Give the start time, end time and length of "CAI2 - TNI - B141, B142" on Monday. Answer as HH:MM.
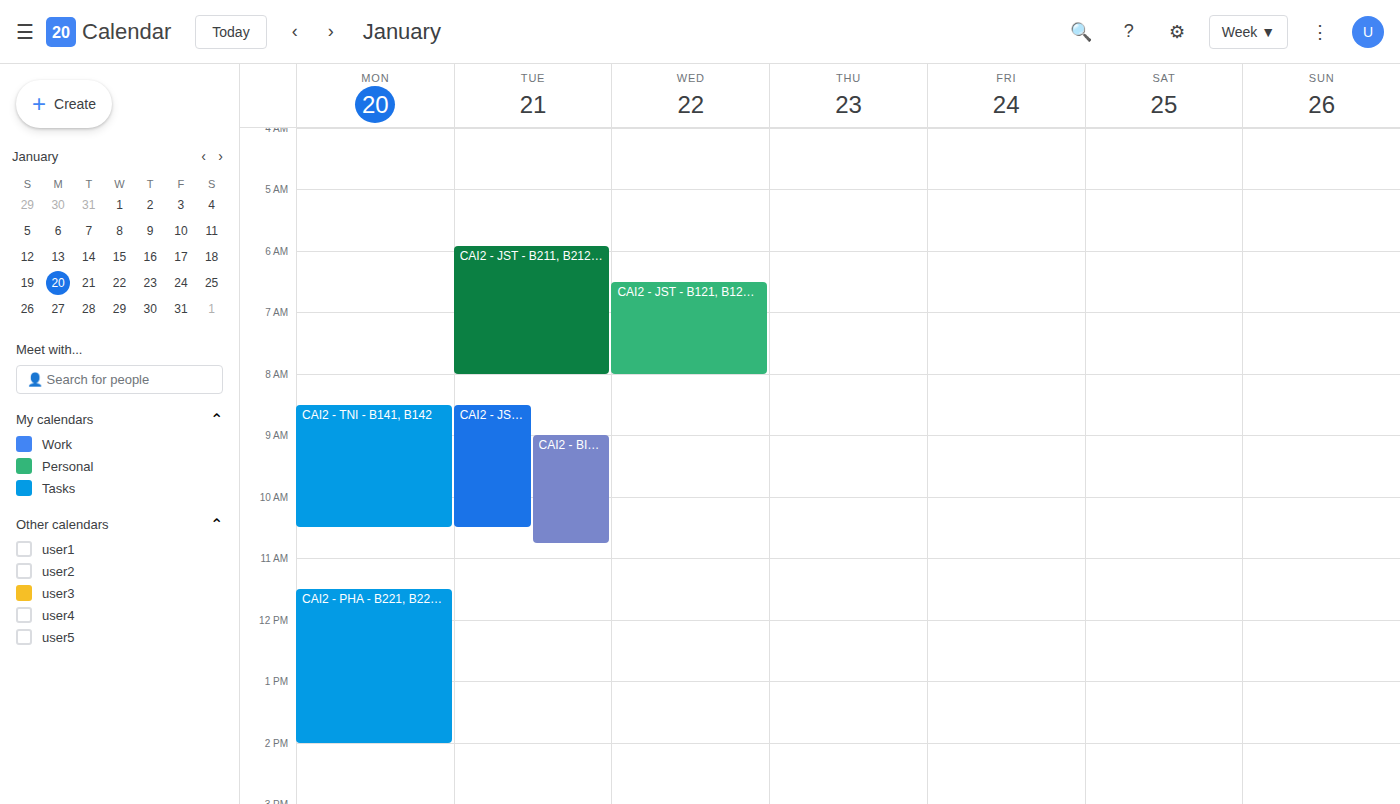
08:30 to 10:30, 2 hours